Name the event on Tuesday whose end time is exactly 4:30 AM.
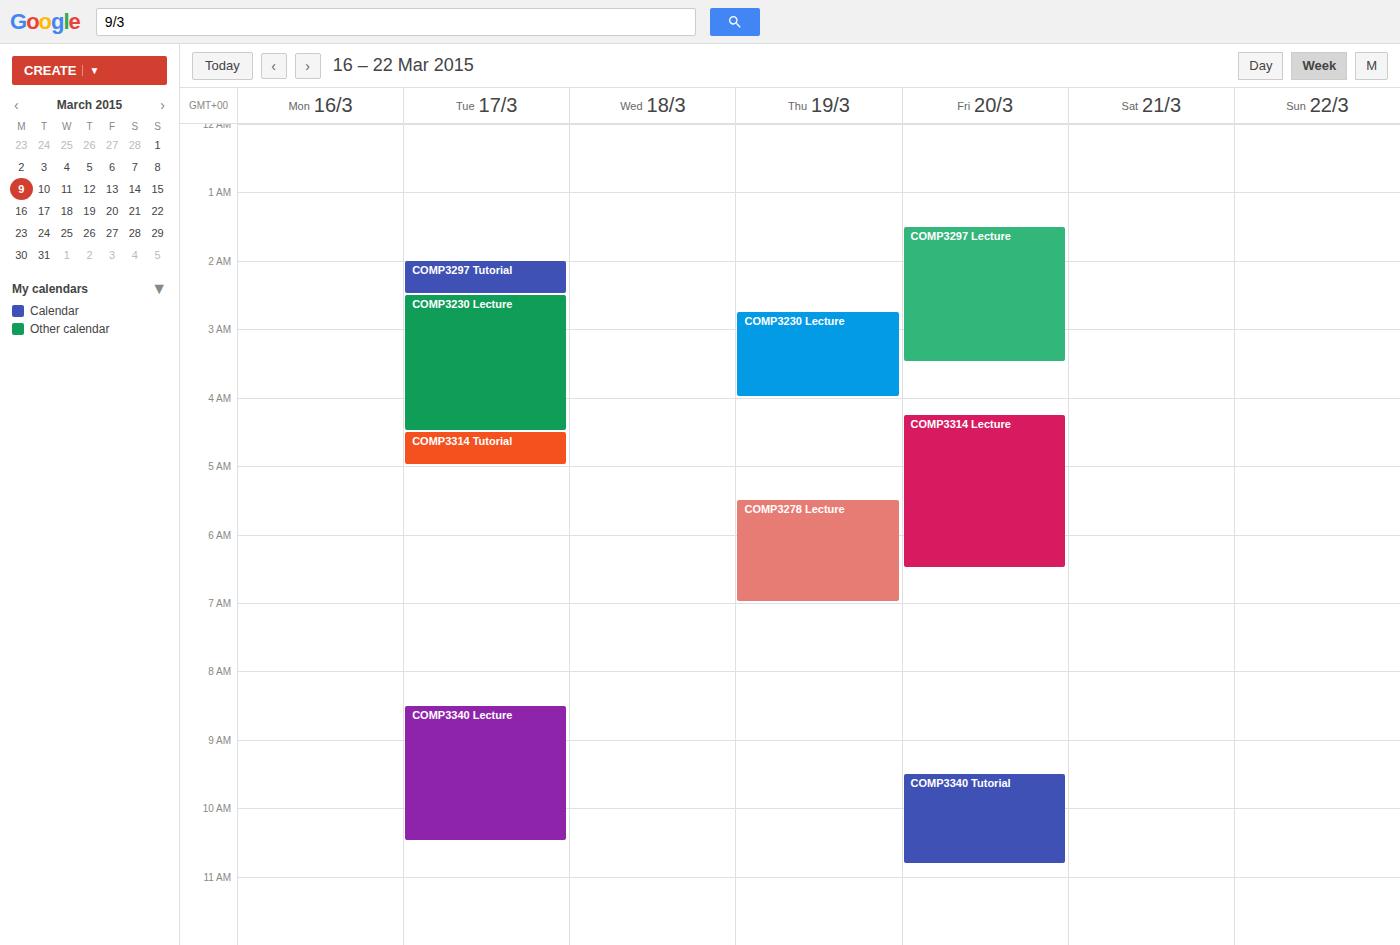
"COMP3230 Lecture"